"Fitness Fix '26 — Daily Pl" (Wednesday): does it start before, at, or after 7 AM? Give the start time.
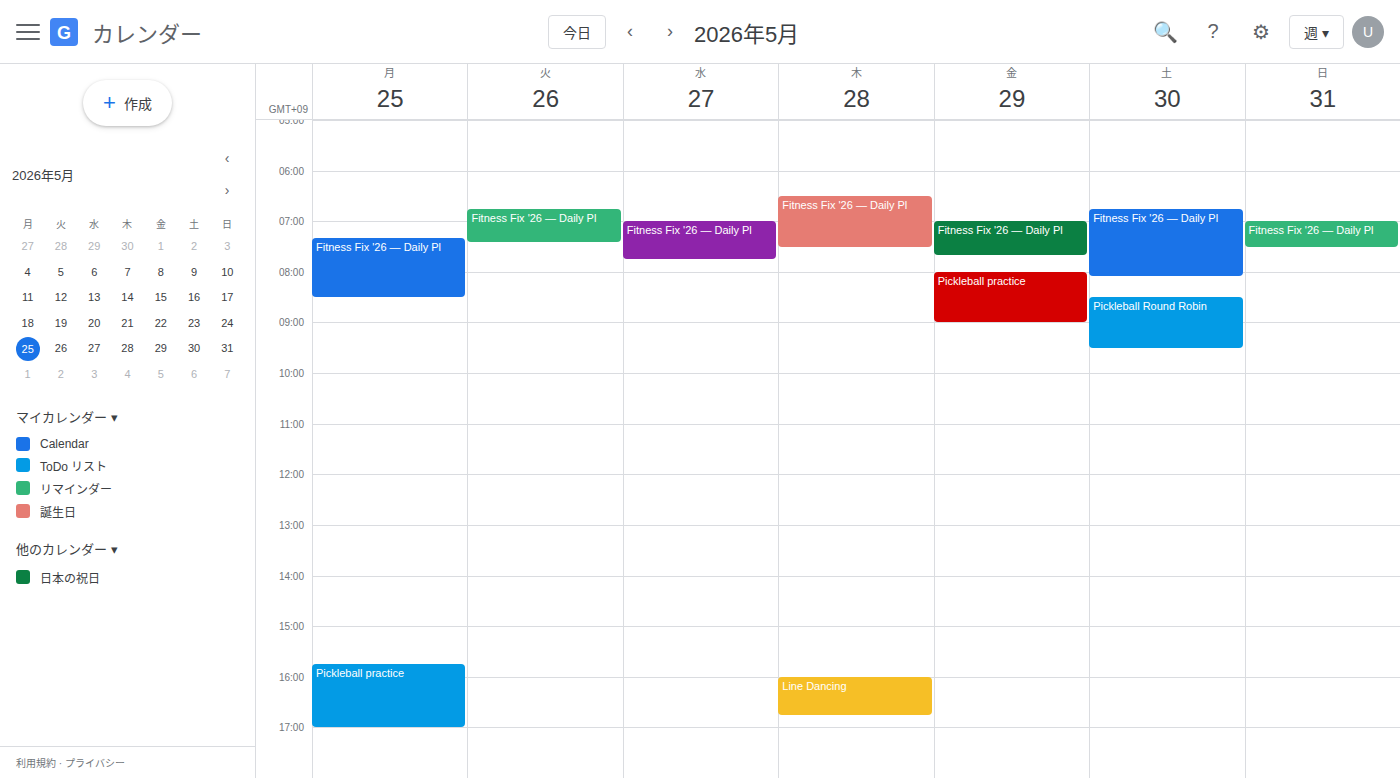
7:00 AM -- exactly at 7 AM, on the 7 AM line.